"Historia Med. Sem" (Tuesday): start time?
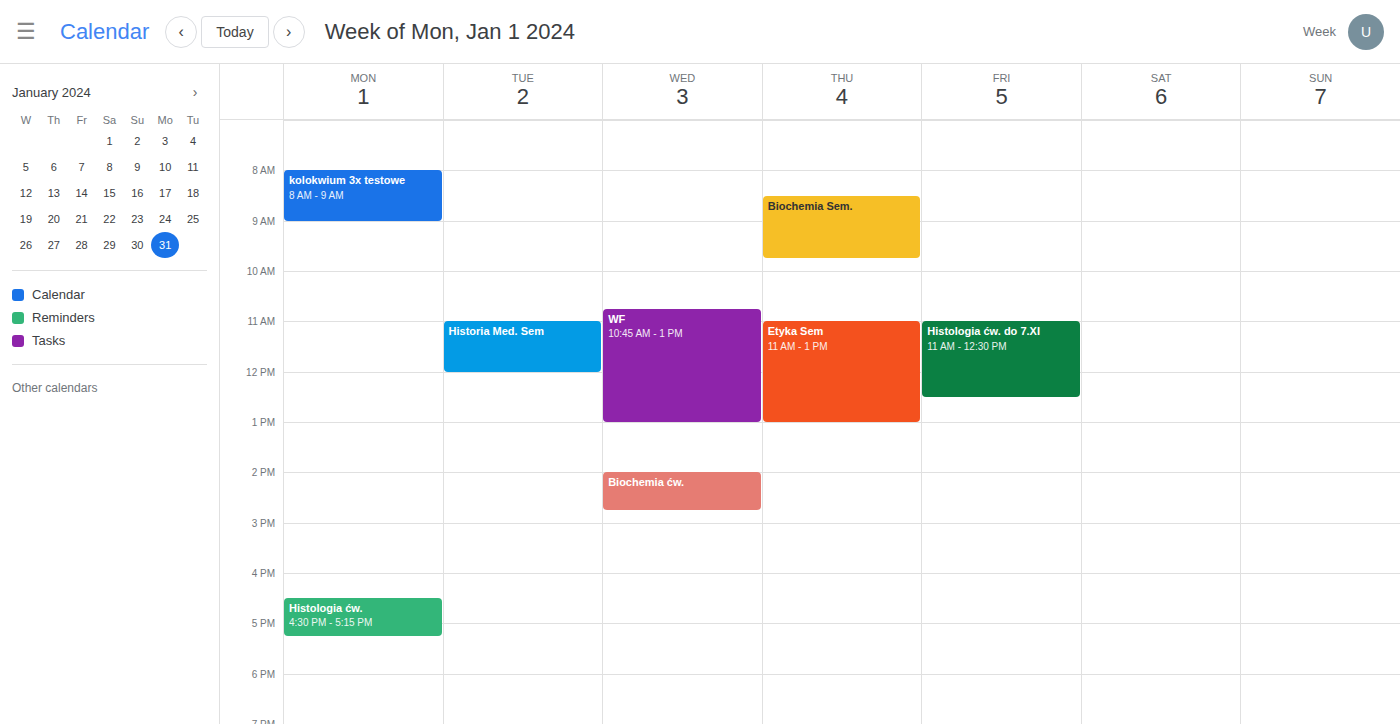
11:00 AM